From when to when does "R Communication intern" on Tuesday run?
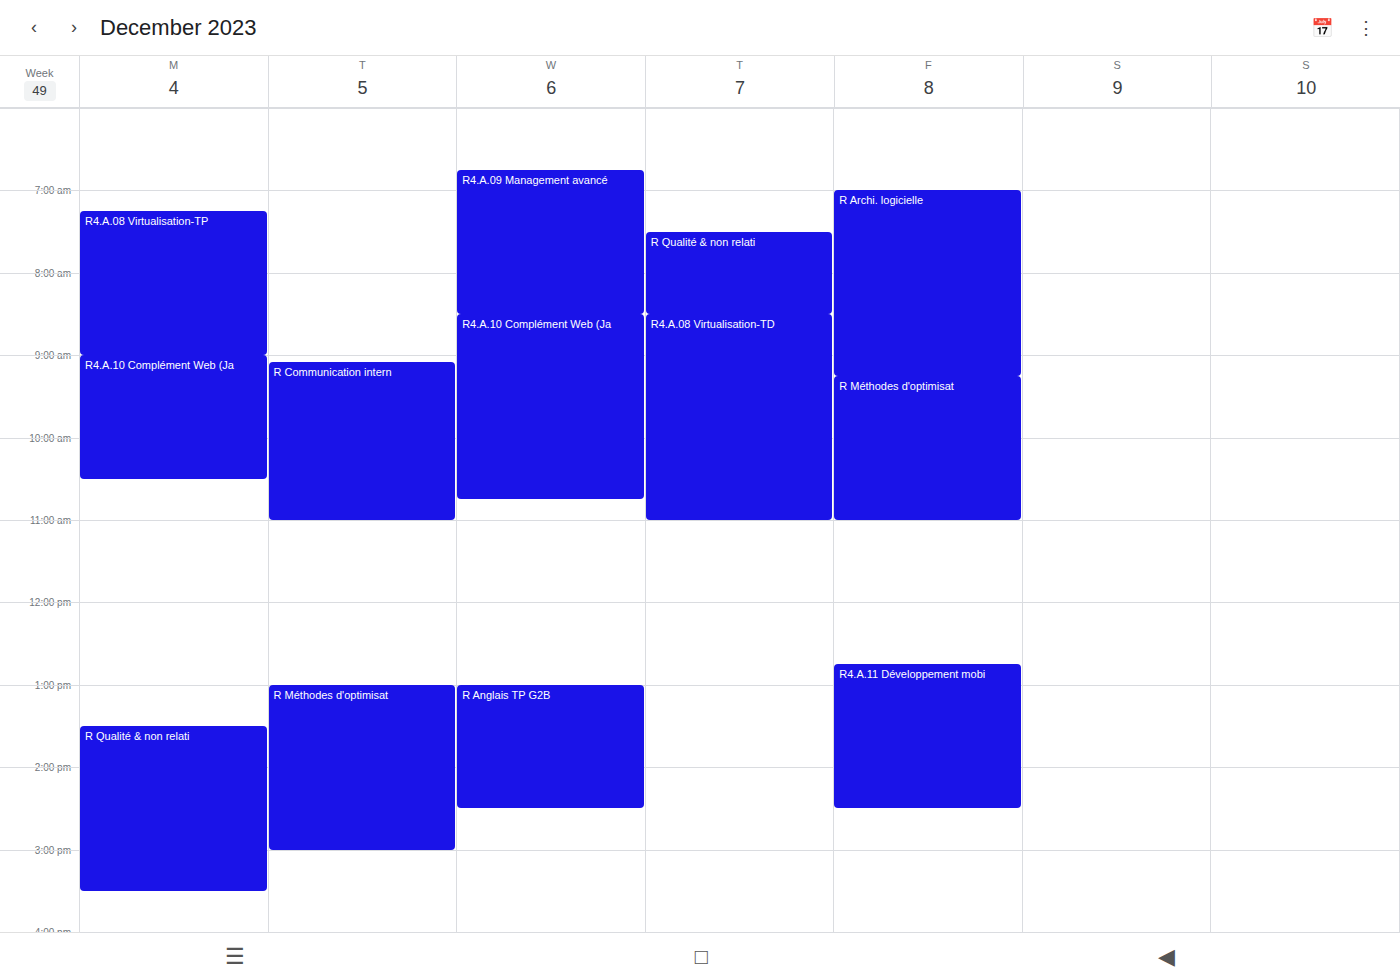
09:05 to 11:00